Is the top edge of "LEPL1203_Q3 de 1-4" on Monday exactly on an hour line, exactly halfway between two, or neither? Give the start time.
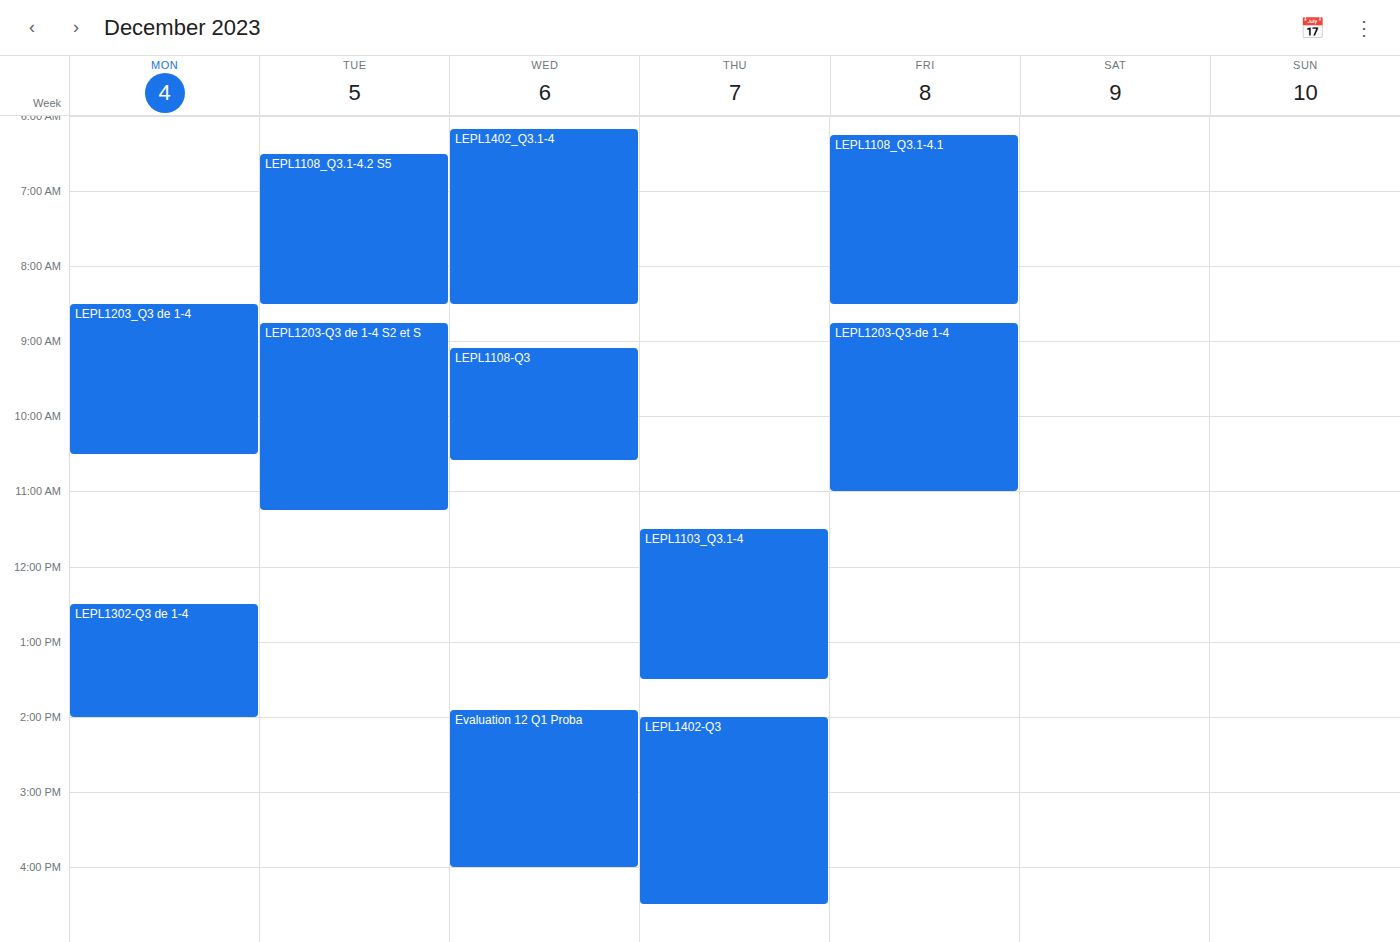
8:30 AM -- halfway between the 8 AM and 9 AM lines.